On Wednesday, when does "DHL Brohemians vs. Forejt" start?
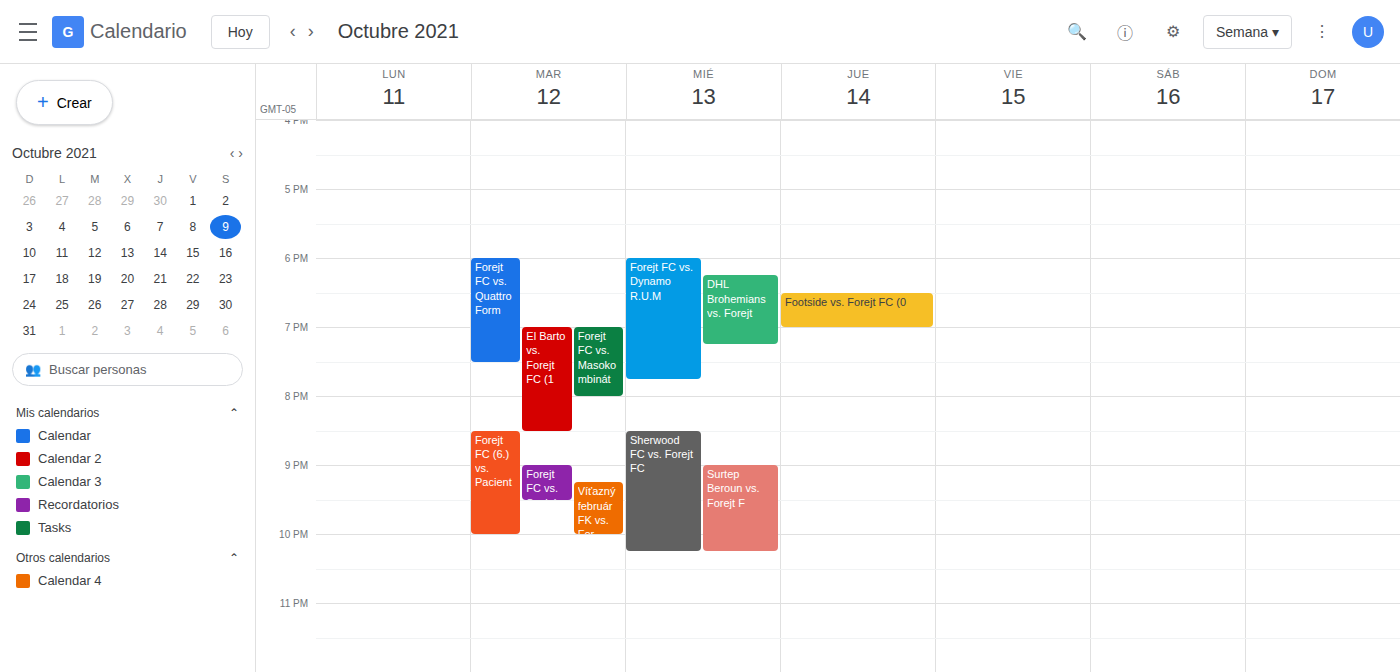
6:15 PM